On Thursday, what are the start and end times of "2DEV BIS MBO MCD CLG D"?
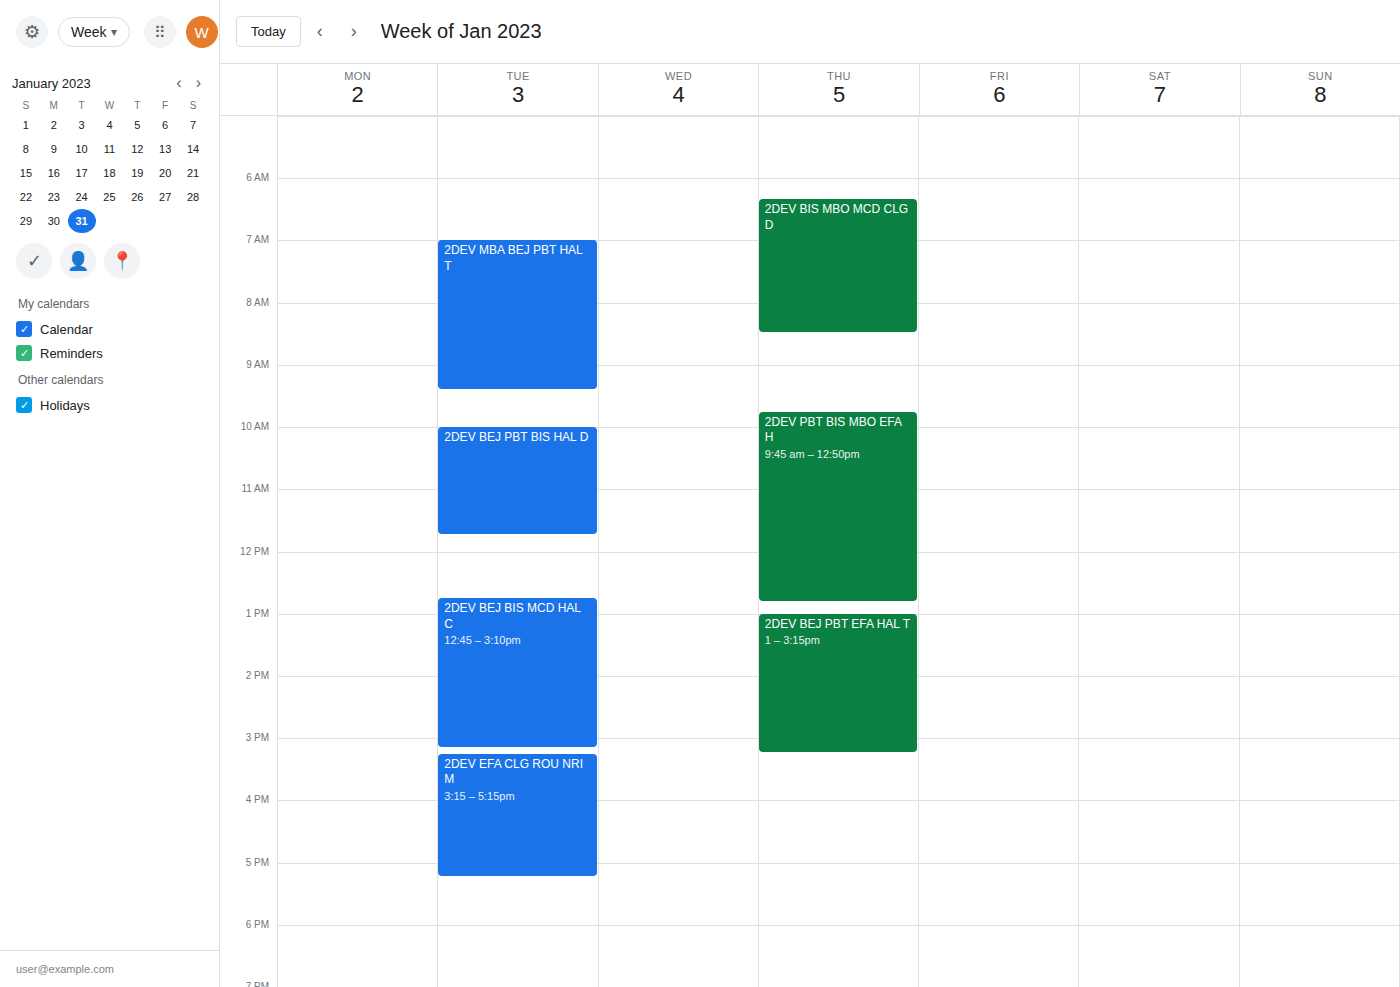
6:20 AM to 8:30 AM